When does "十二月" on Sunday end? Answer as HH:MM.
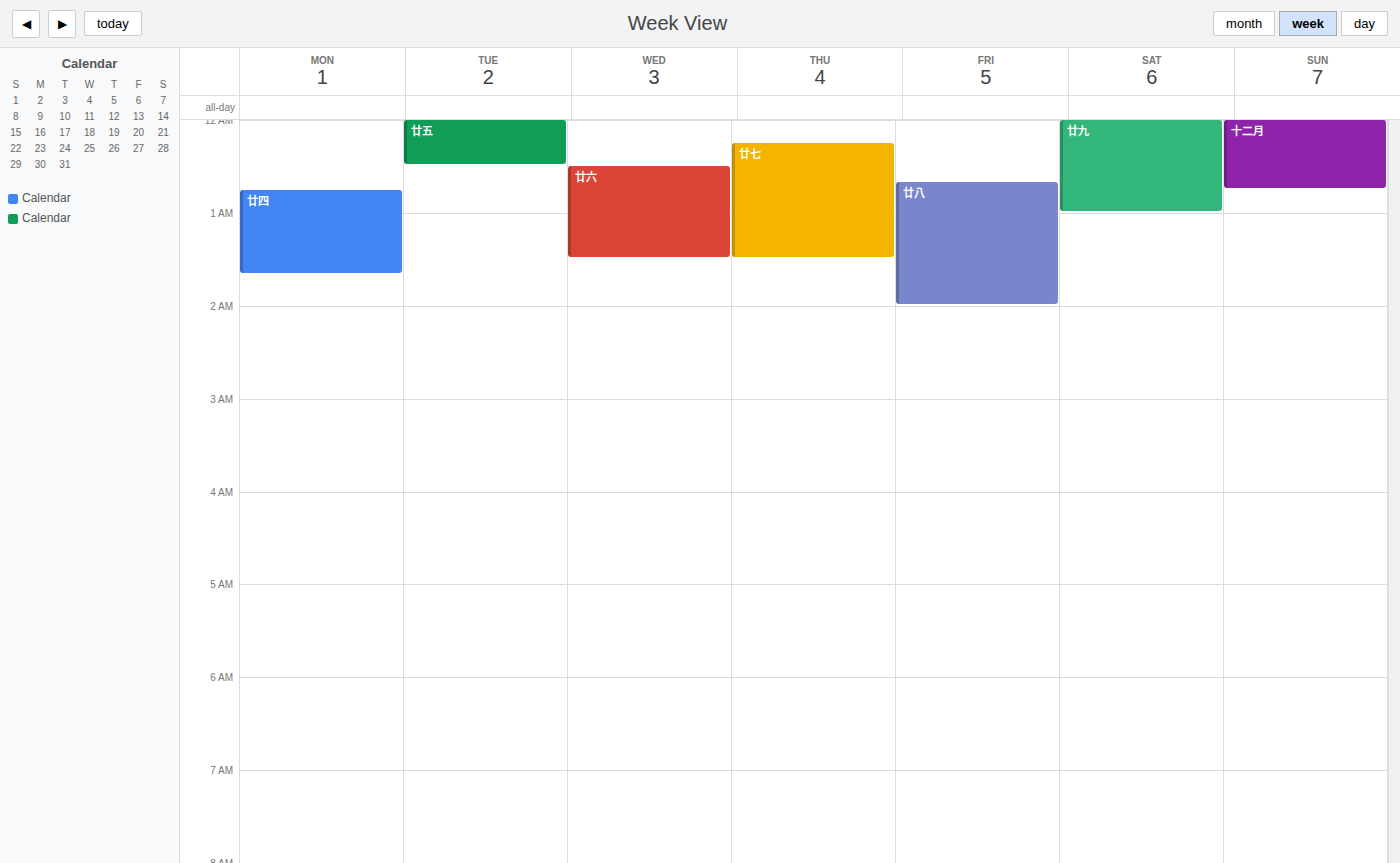
00:45